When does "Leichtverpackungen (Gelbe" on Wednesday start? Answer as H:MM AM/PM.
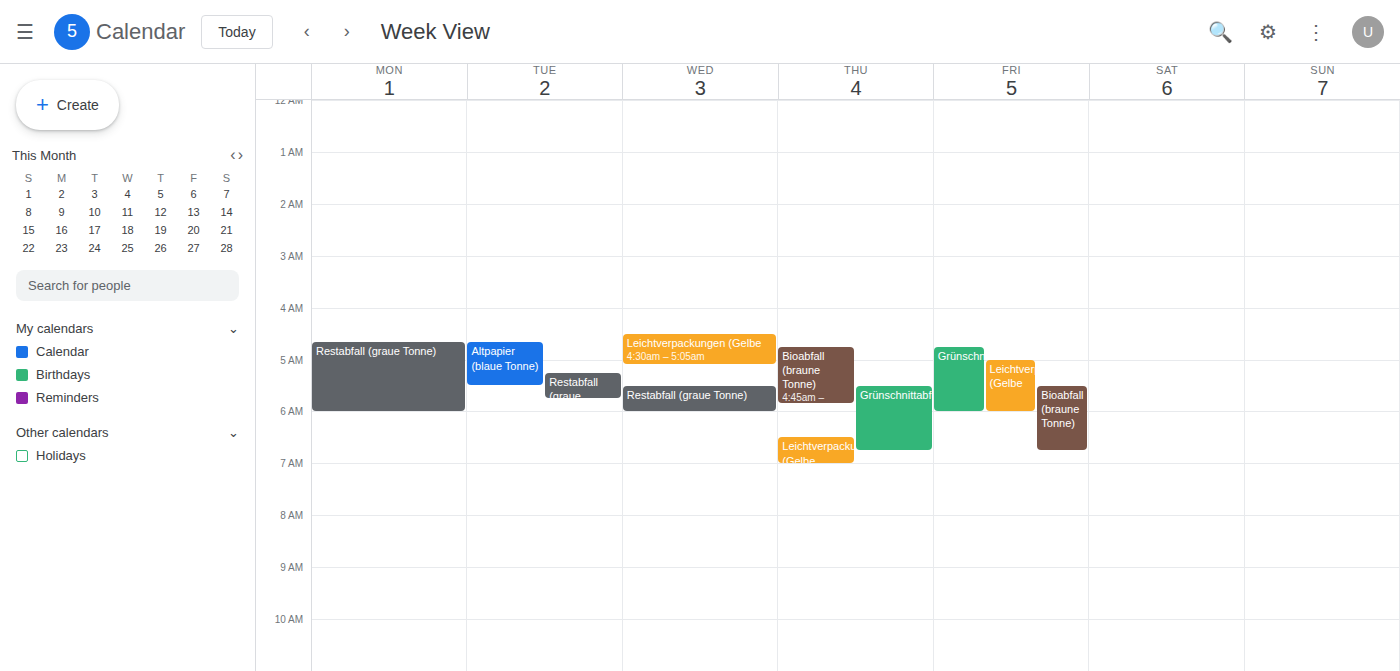
4:30 AM